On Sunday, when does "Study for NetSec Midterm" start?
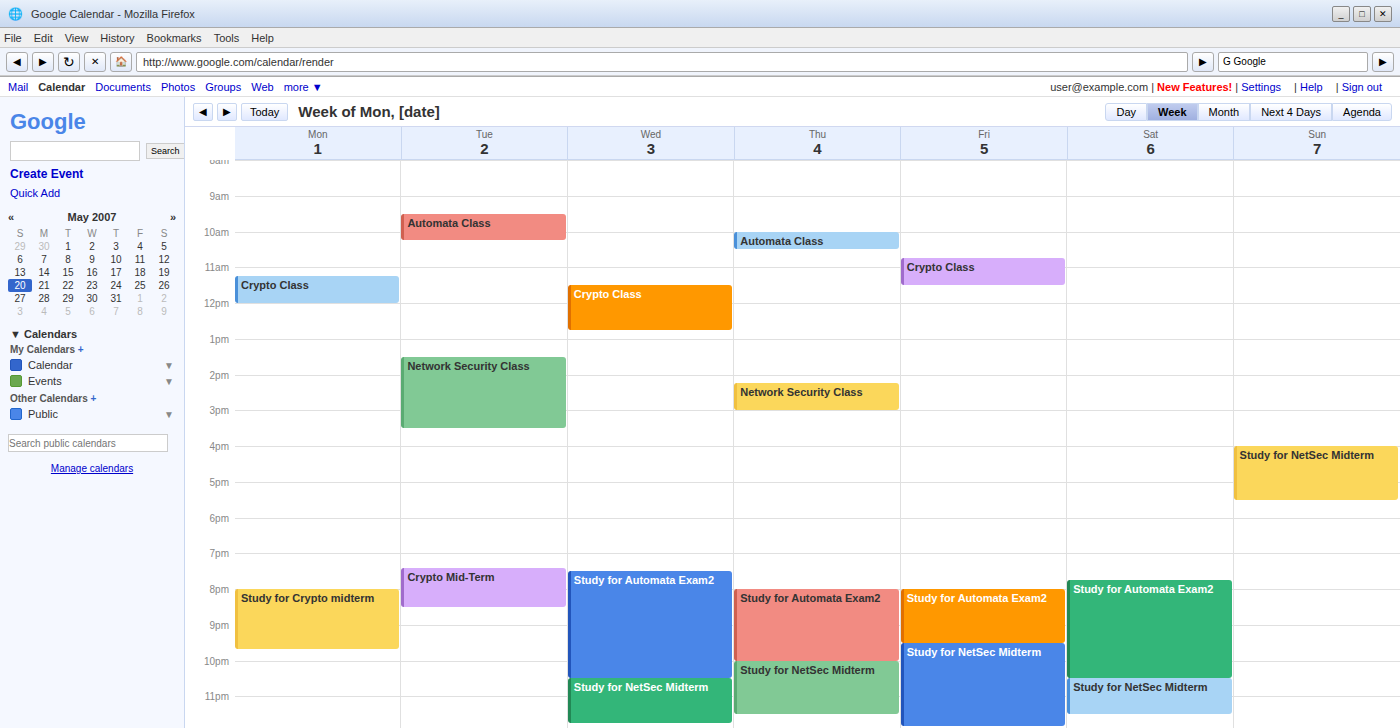
4:00 PM